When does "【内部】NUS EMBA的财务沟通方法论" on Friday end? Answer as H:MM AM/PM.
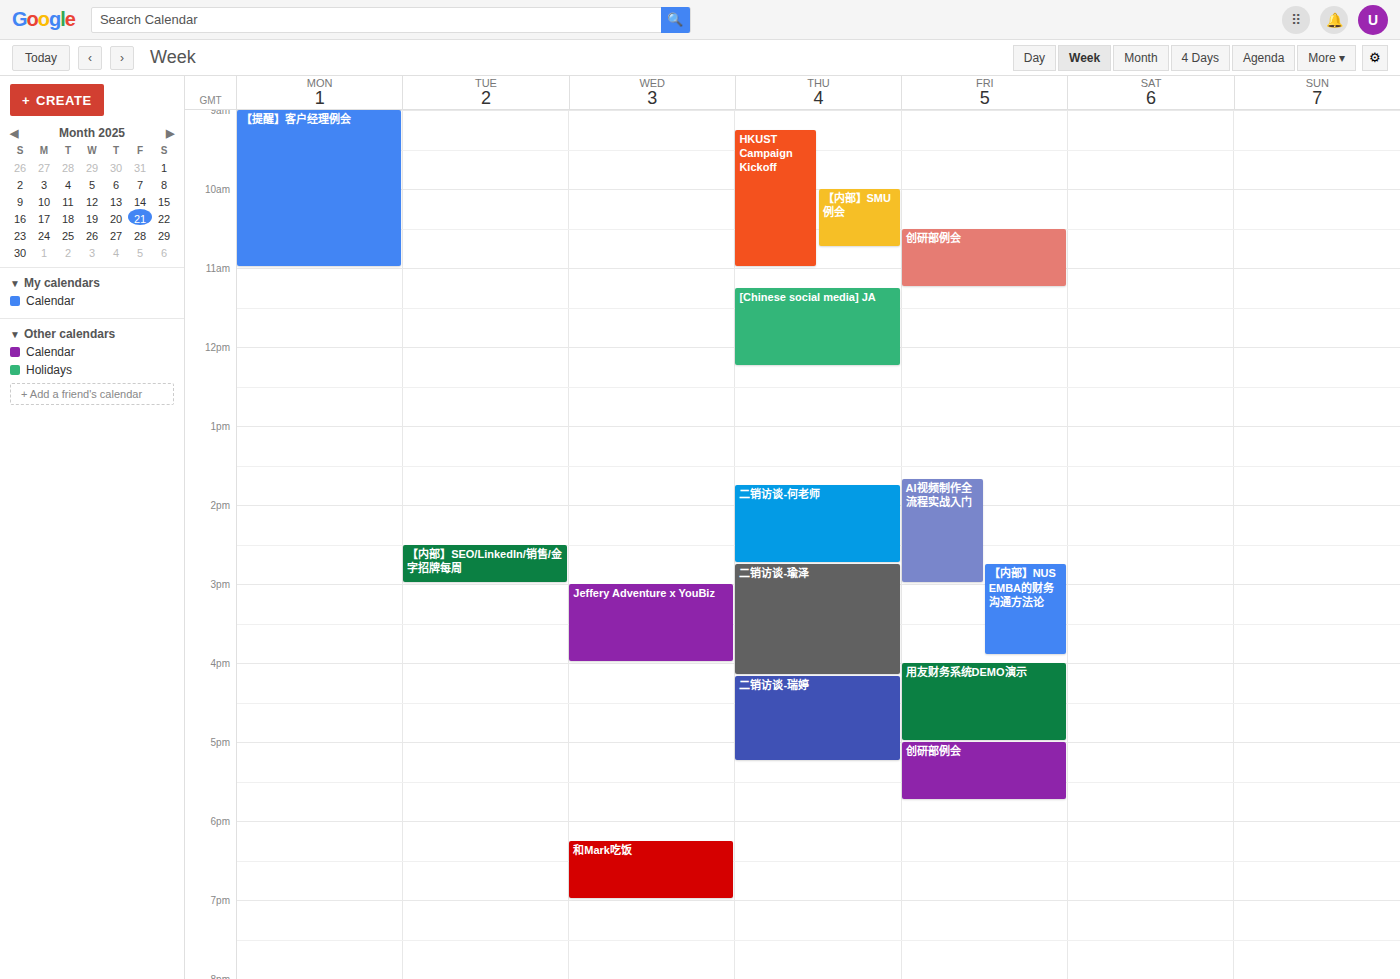
3:55 PM